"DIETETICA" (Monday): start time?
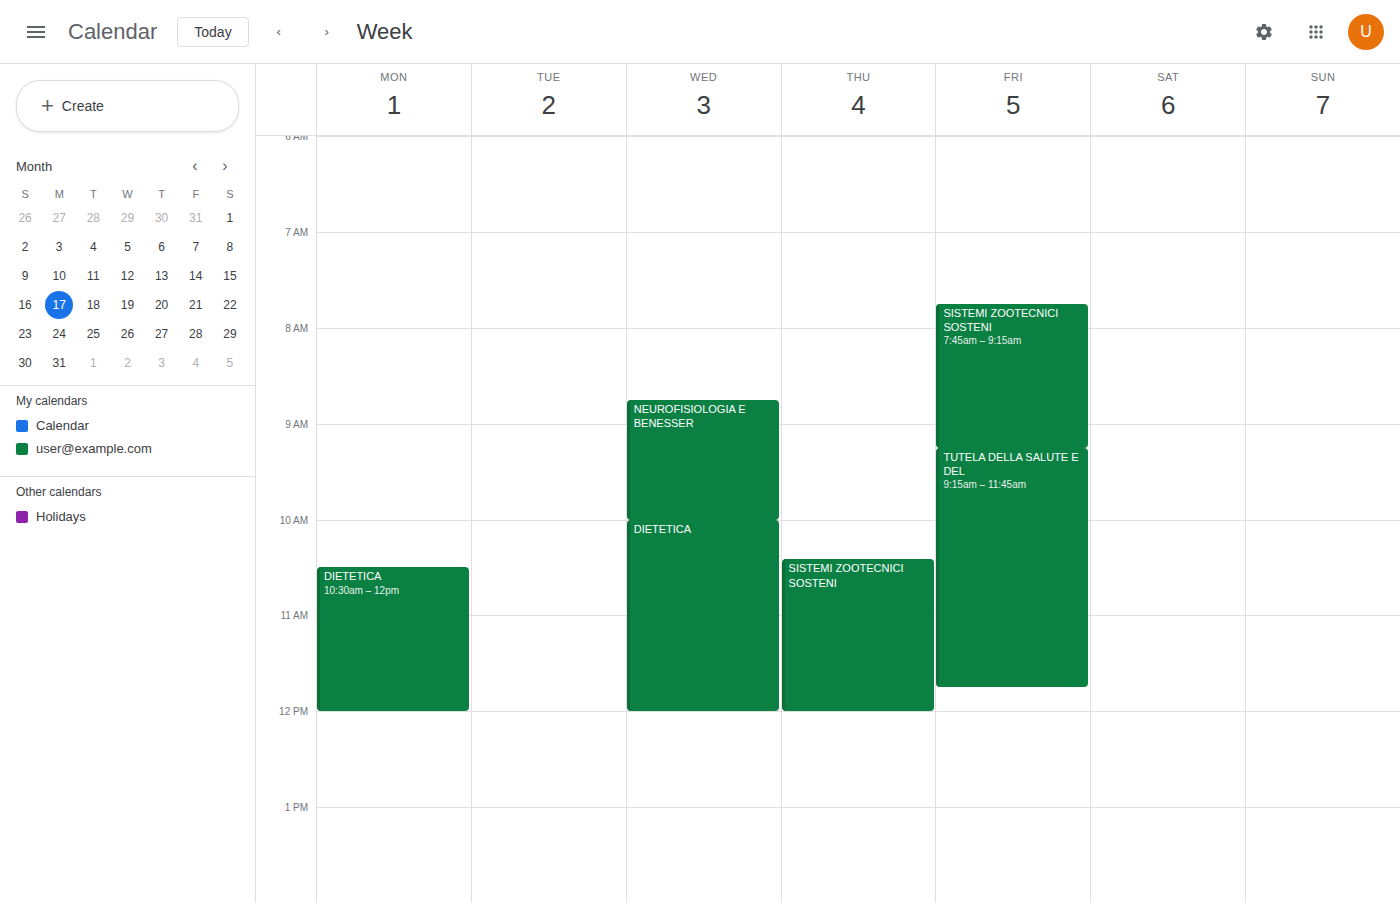
10:30 AM